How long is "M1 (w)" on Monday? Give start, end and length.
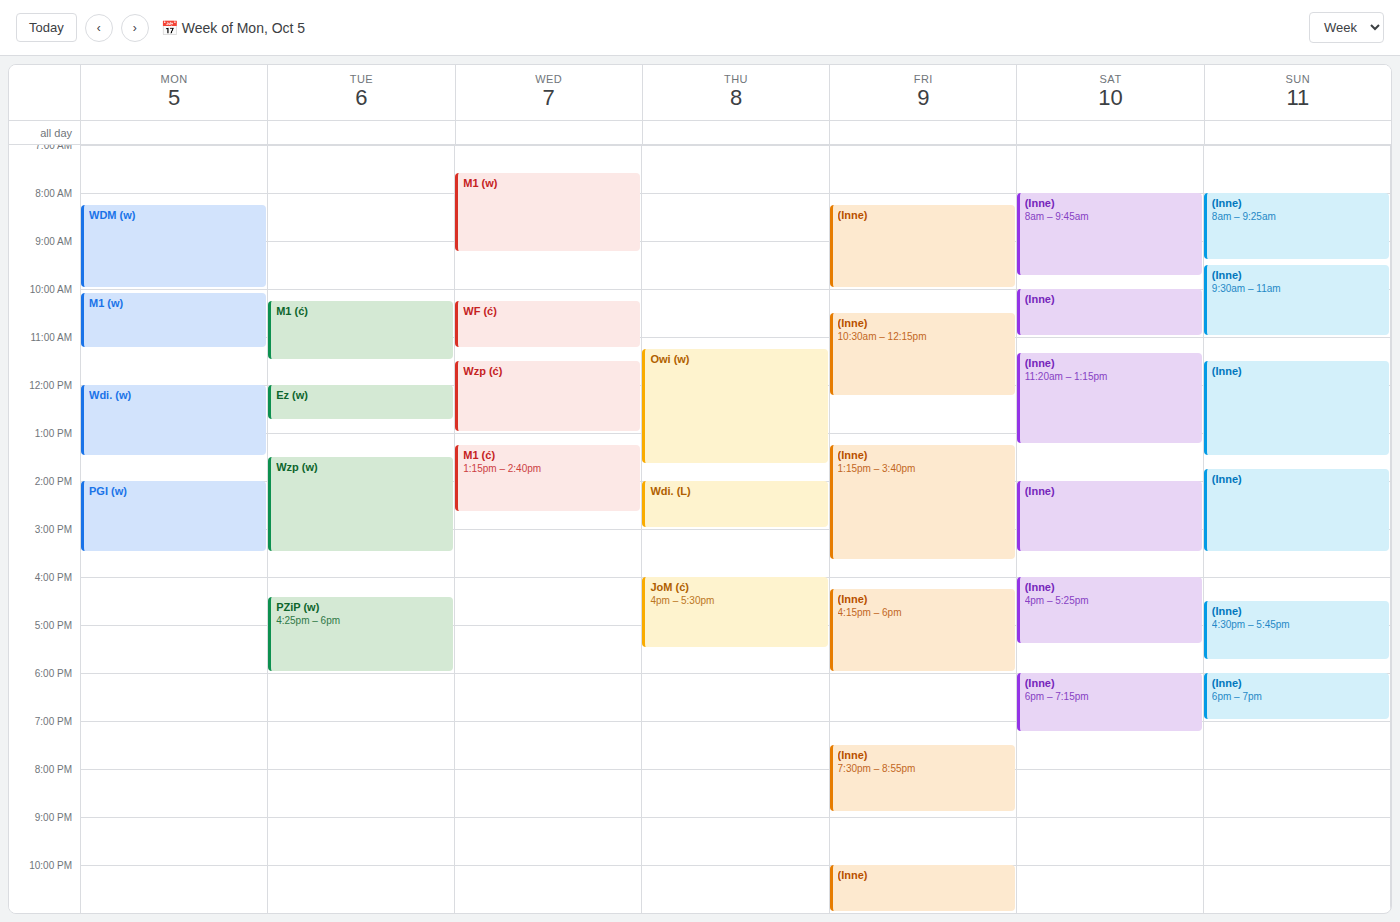
10:05 AM to 11:15 AM, 1 hour 10 minutes